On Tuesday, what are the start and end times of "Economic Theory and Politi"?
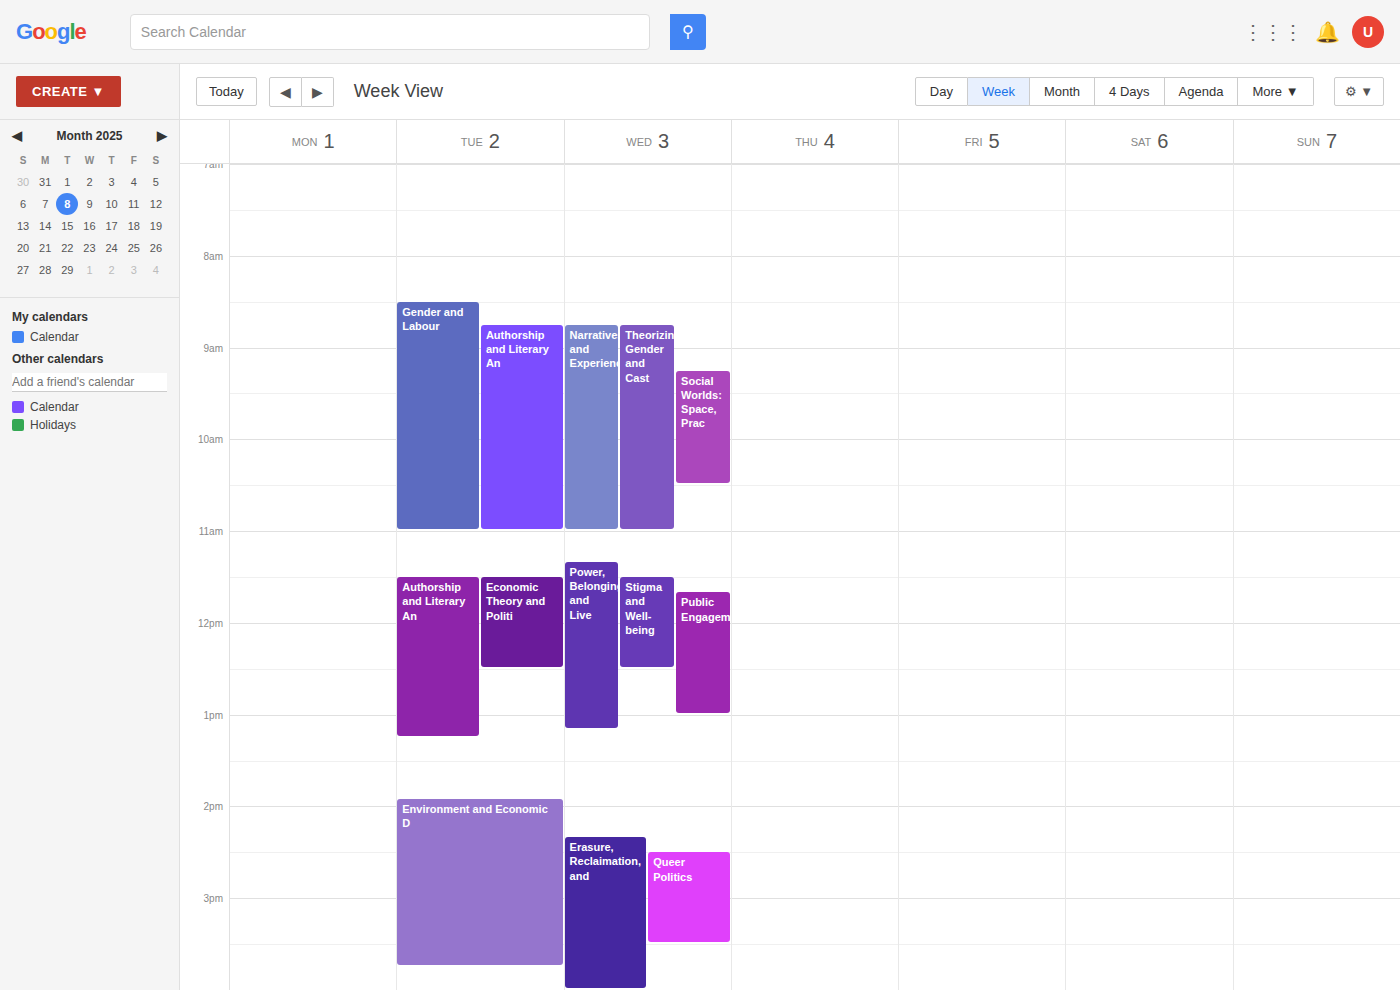
11:30 AM to 12:30 PM